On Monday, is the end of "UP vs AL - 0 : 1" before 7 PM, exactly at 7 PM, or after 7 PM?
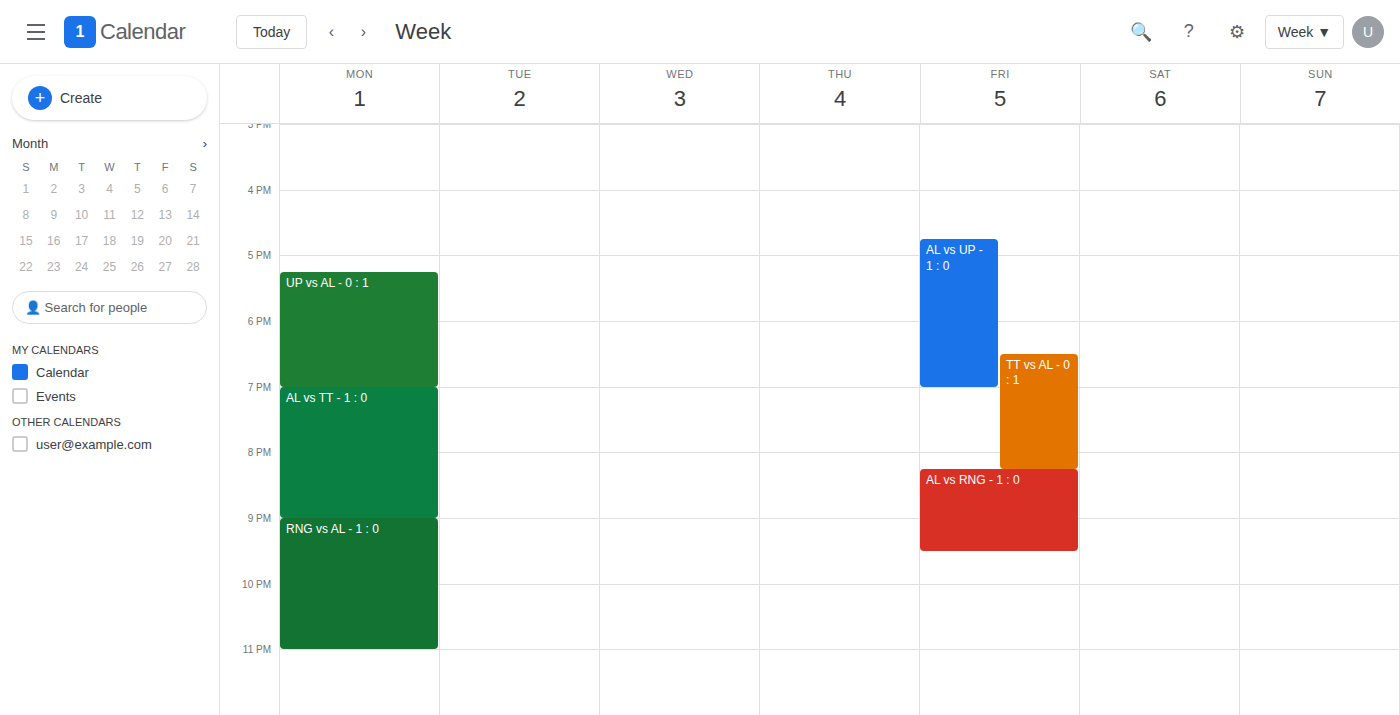
7:00 PM -- exactly at 7 PM, on the 7 PM line.